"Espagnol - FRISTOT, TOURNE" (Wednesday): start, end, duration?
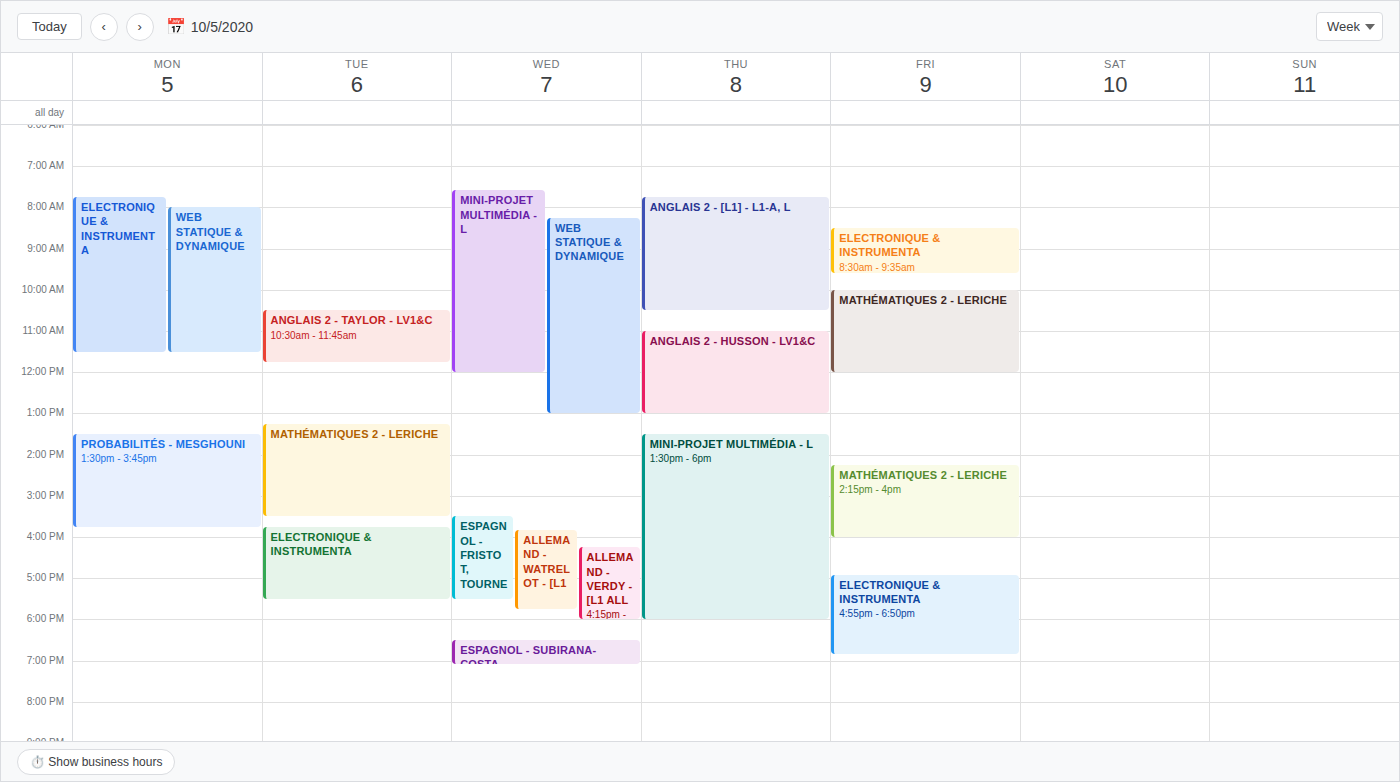
3:30 PM to 5:30 PM, 2 hours